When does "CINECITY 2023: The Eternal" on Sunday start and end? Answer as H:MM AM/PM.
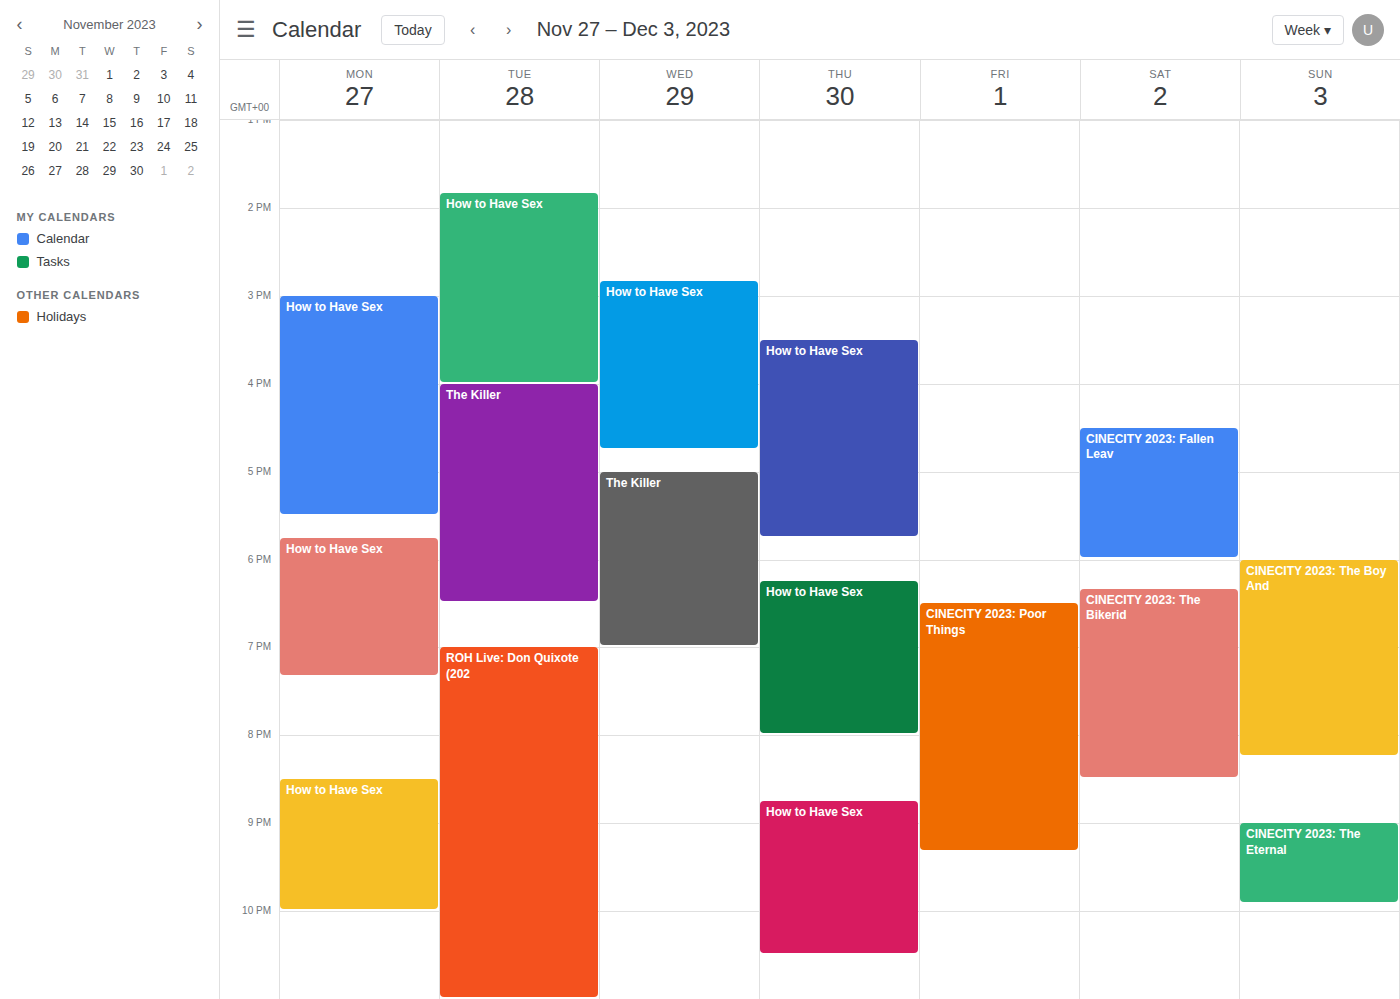
9:00 PM to 9:55 PM